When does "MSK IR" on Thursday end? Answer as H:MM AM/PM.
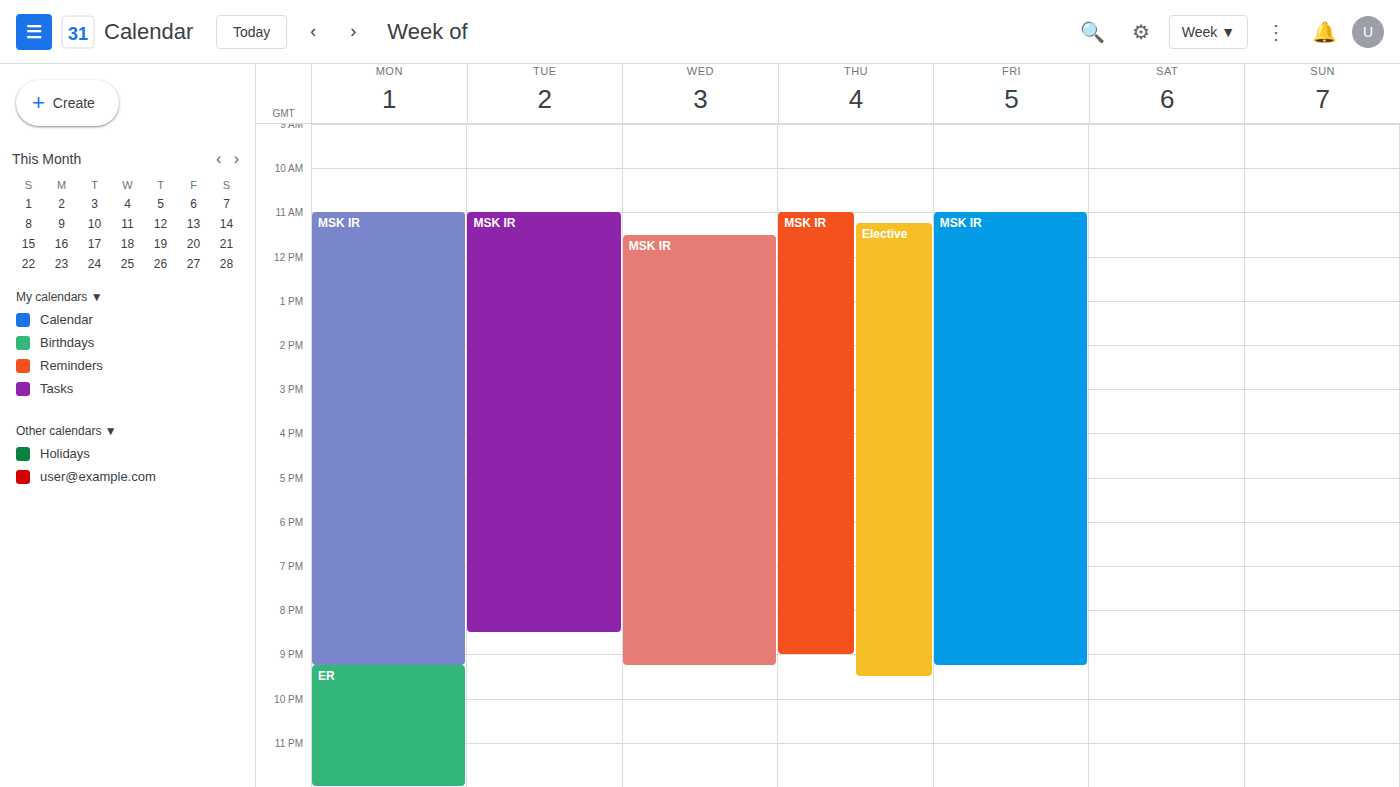
9:00 PM